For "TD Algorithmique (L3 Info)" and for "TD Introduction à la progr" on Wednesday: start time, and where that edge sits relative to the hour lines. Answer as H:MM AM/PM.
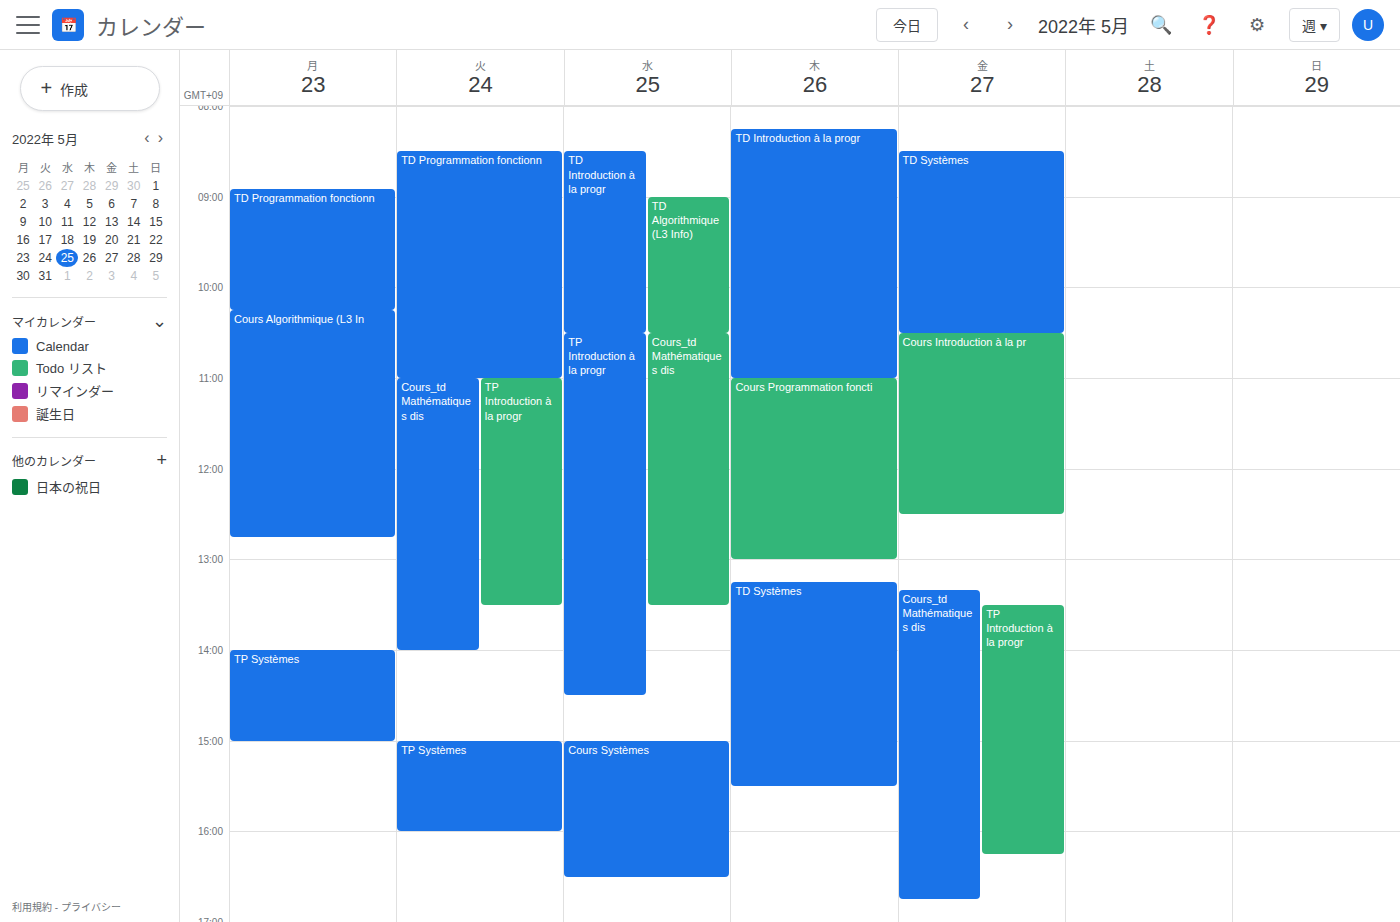
"TD Algorithmique (L3 Info)": 9:00 AM, exactly on the 9 AM line. "TD Introduction à la progr": 8:30 AM, halfway between the 8 AM and 9 AM lines.